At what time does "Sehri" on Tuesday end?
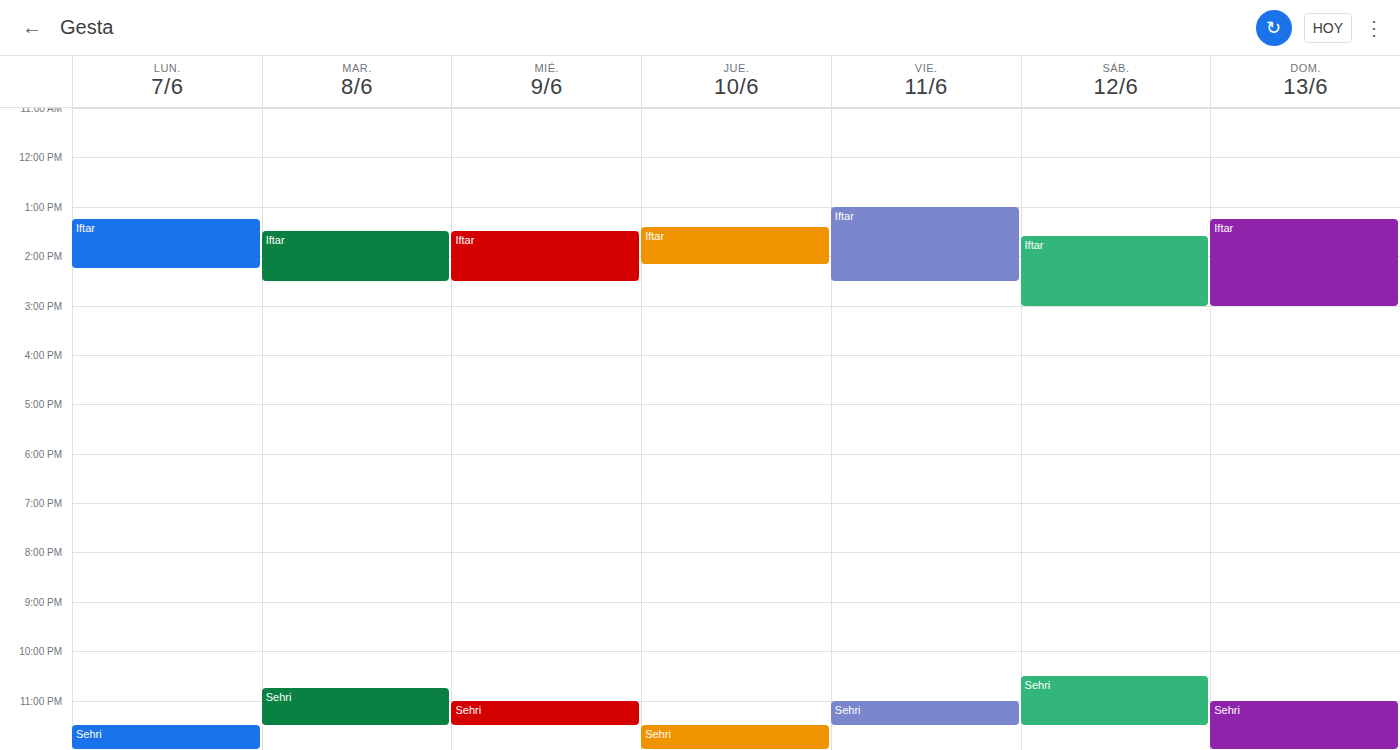
11:30 PM